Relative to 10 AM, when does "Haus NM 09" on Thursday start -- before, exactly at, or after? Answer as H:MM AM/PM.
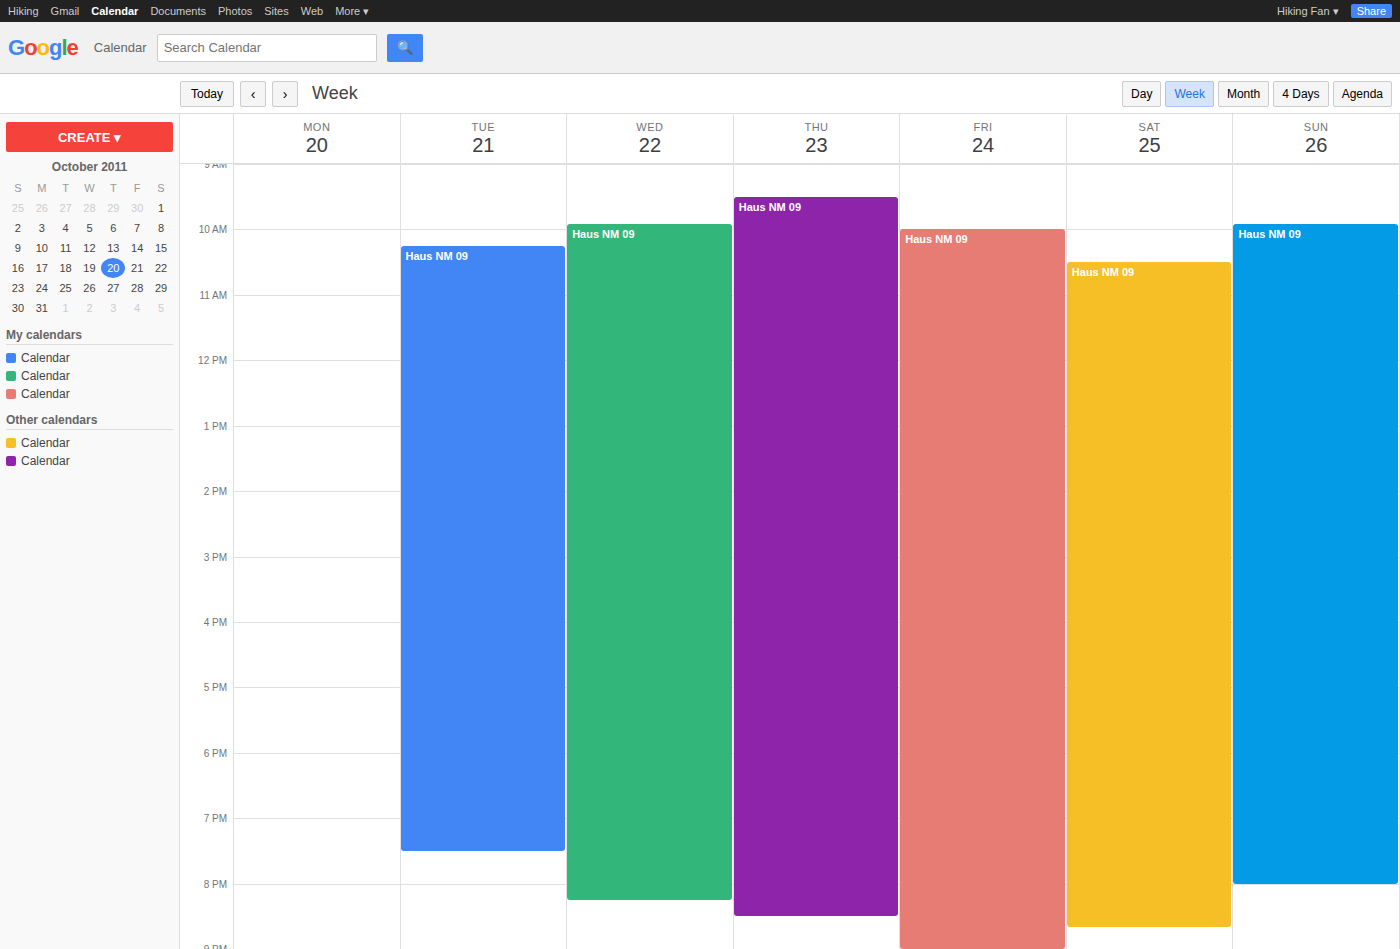
9:30 AM -- before 10 AM, 30 minutes above the 10 AM line.